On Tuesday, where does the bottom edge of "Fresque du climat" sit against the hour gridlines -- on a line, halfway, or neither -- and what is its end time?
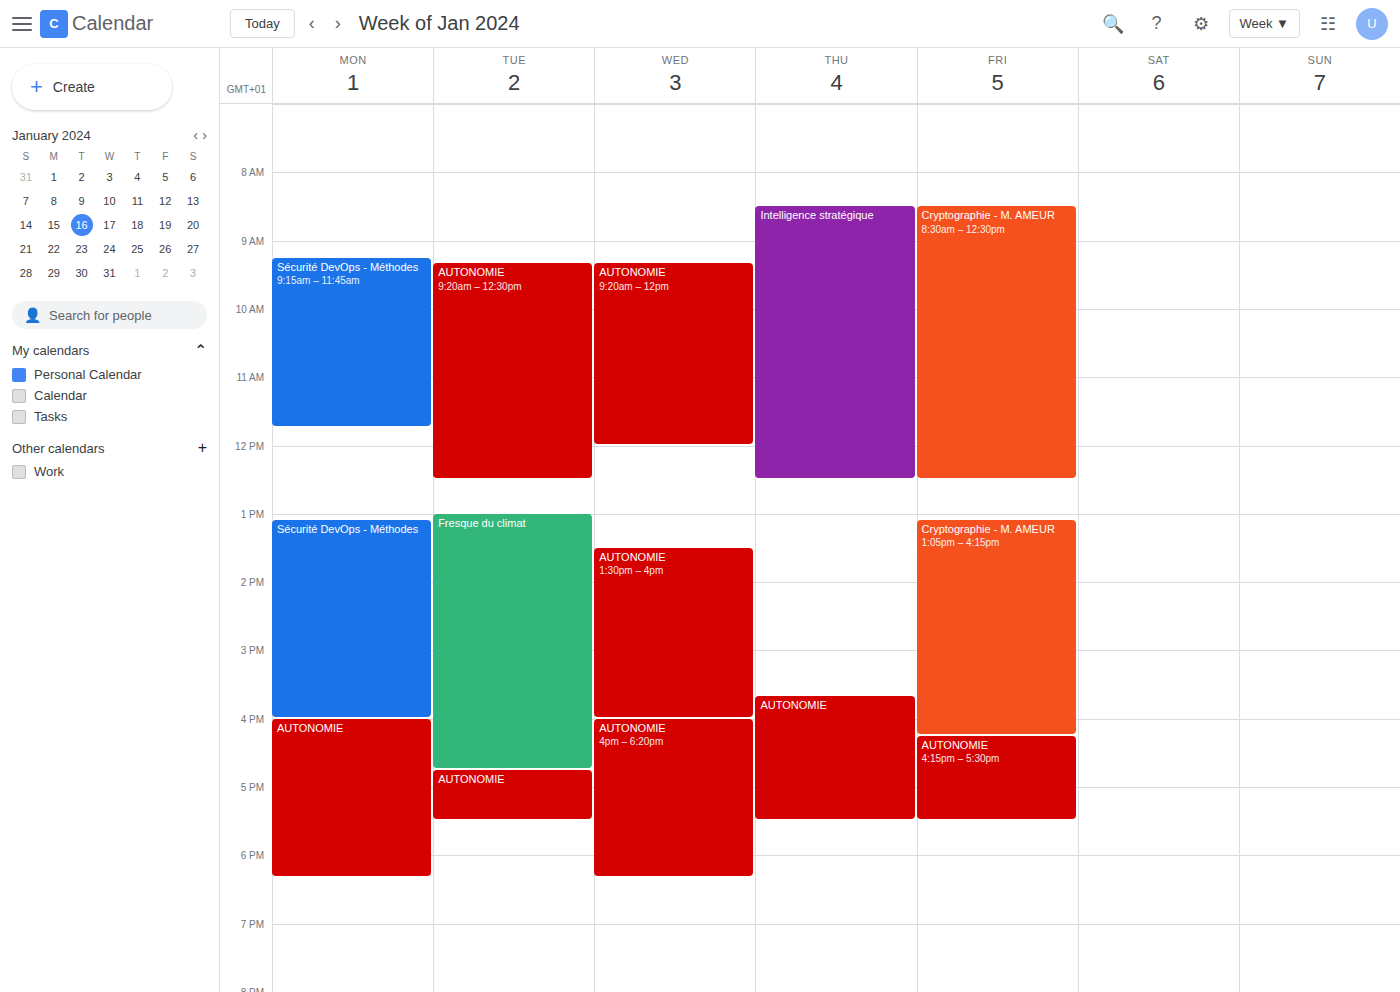
4:45 PM -- neither: three quarters of the way from the 4 PM line to the 5 PM line.